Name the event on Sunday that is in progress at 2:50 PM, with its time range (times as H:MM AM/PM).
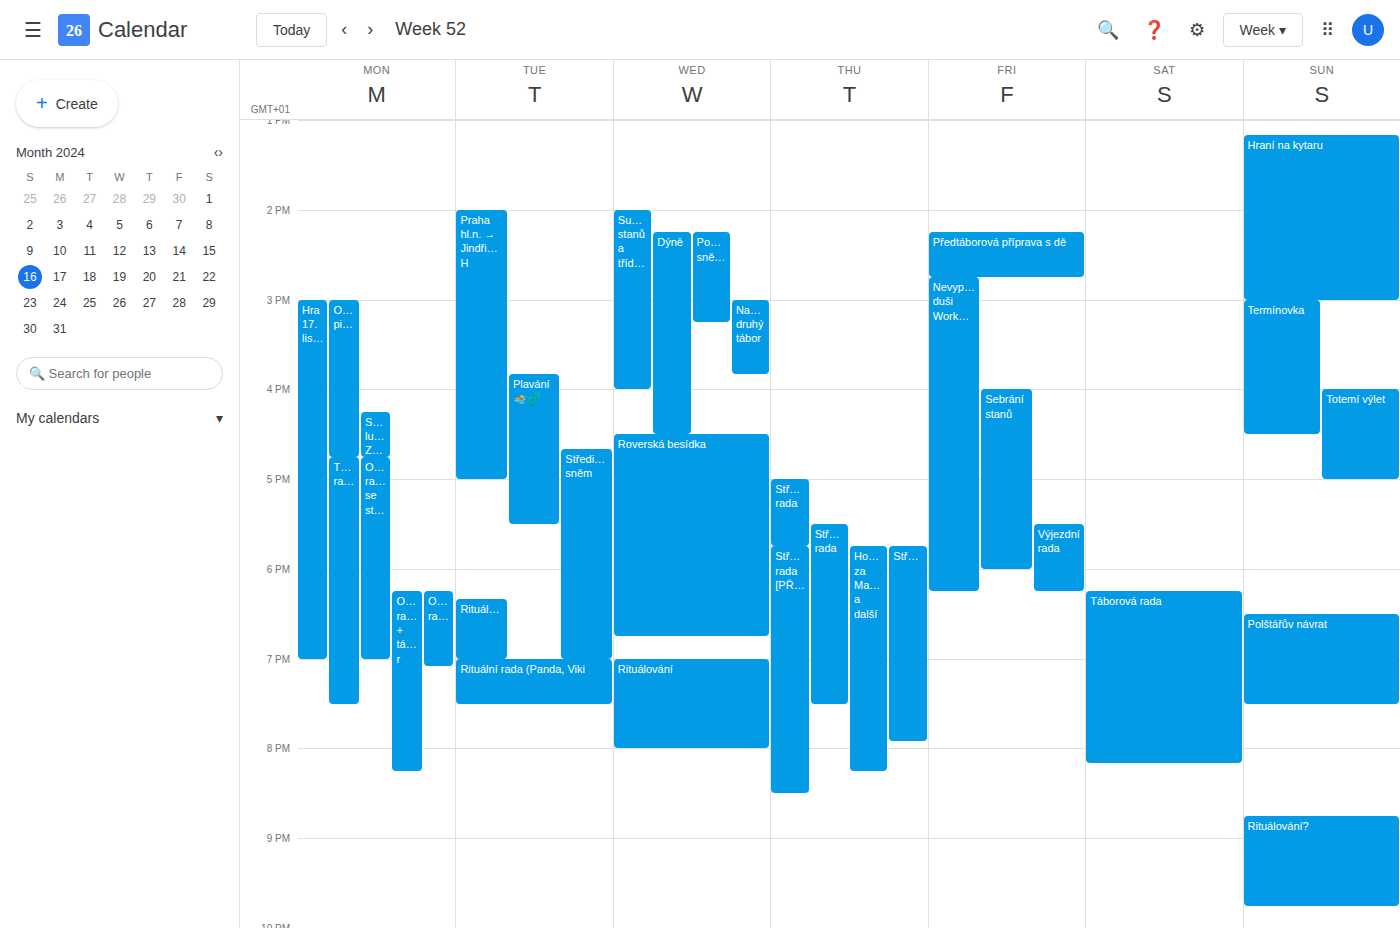
"Hraní na kytaru", 1:10 PM to 3:00 PM